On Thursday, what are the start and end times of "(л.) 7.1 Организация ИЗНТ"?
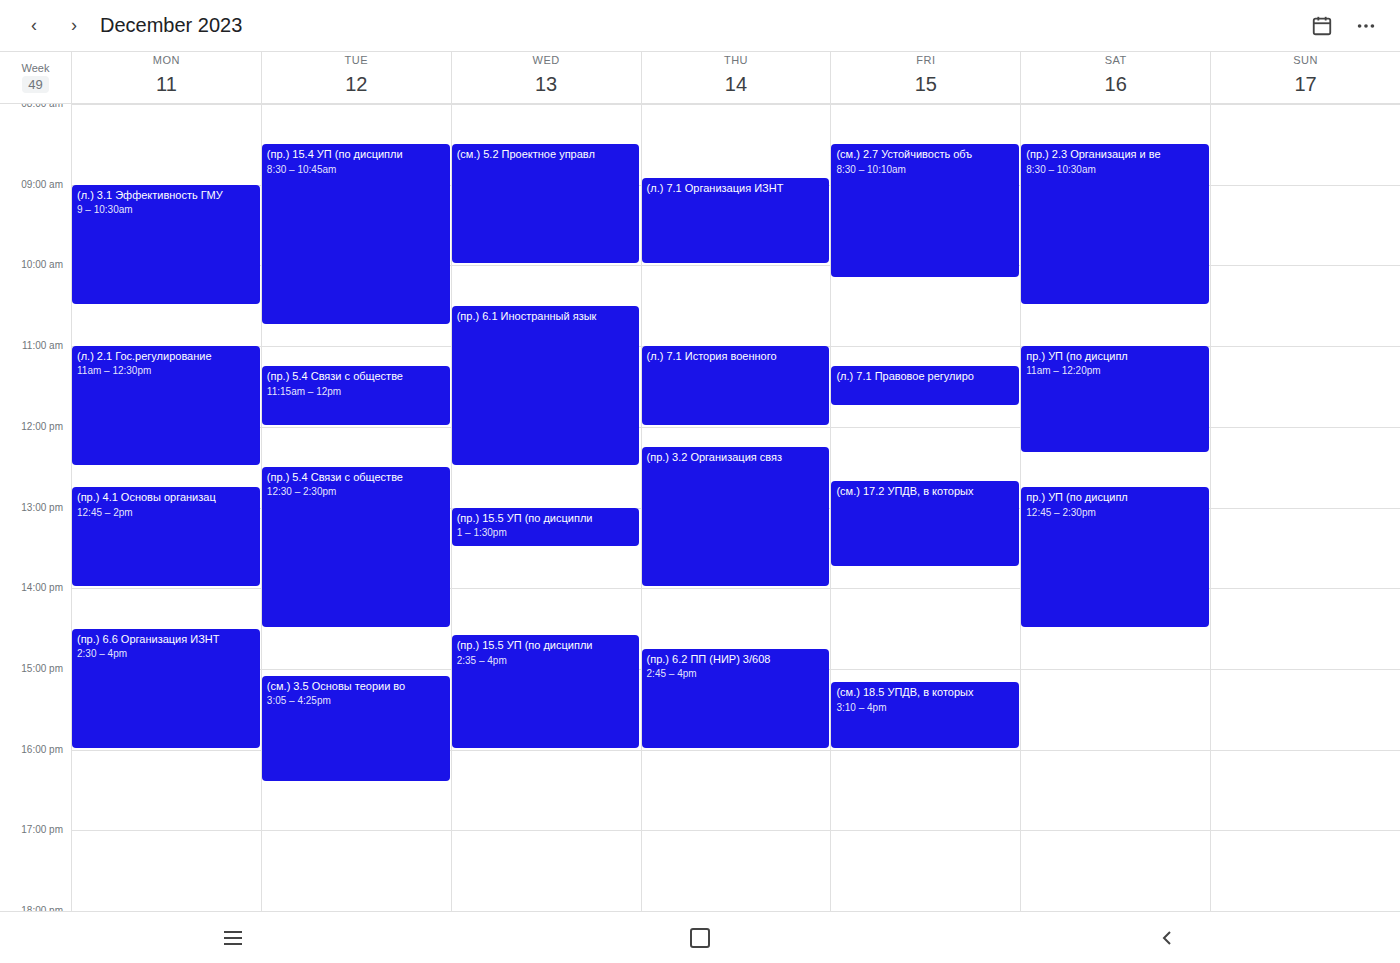
8:55 AM to 10:00 AM